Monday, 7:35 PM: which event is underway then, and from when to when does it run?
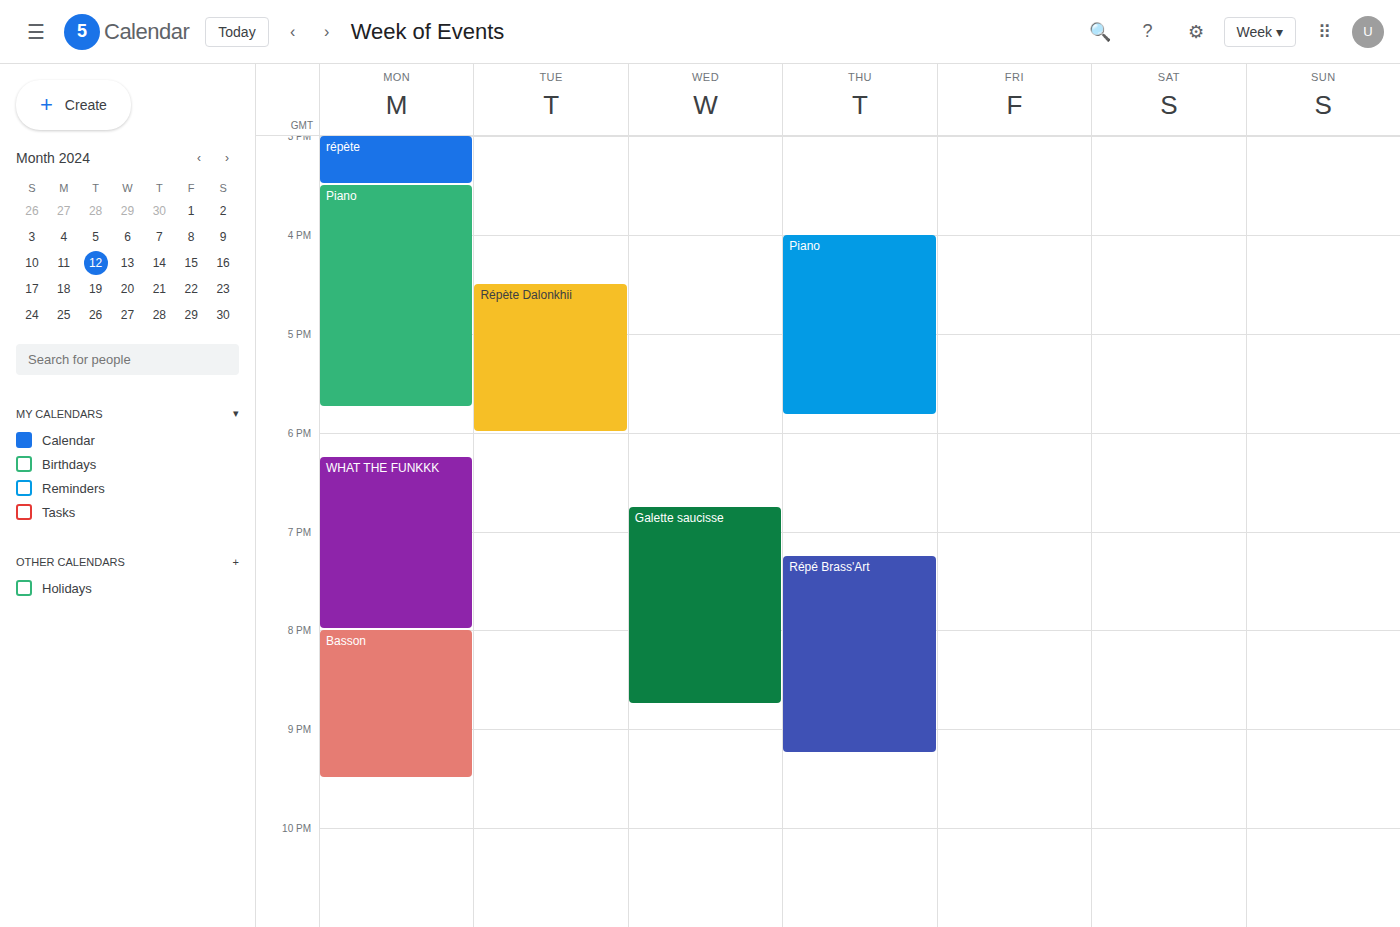
"WHAT THE FUNKKK", 6:15 PM to 8:00 PM